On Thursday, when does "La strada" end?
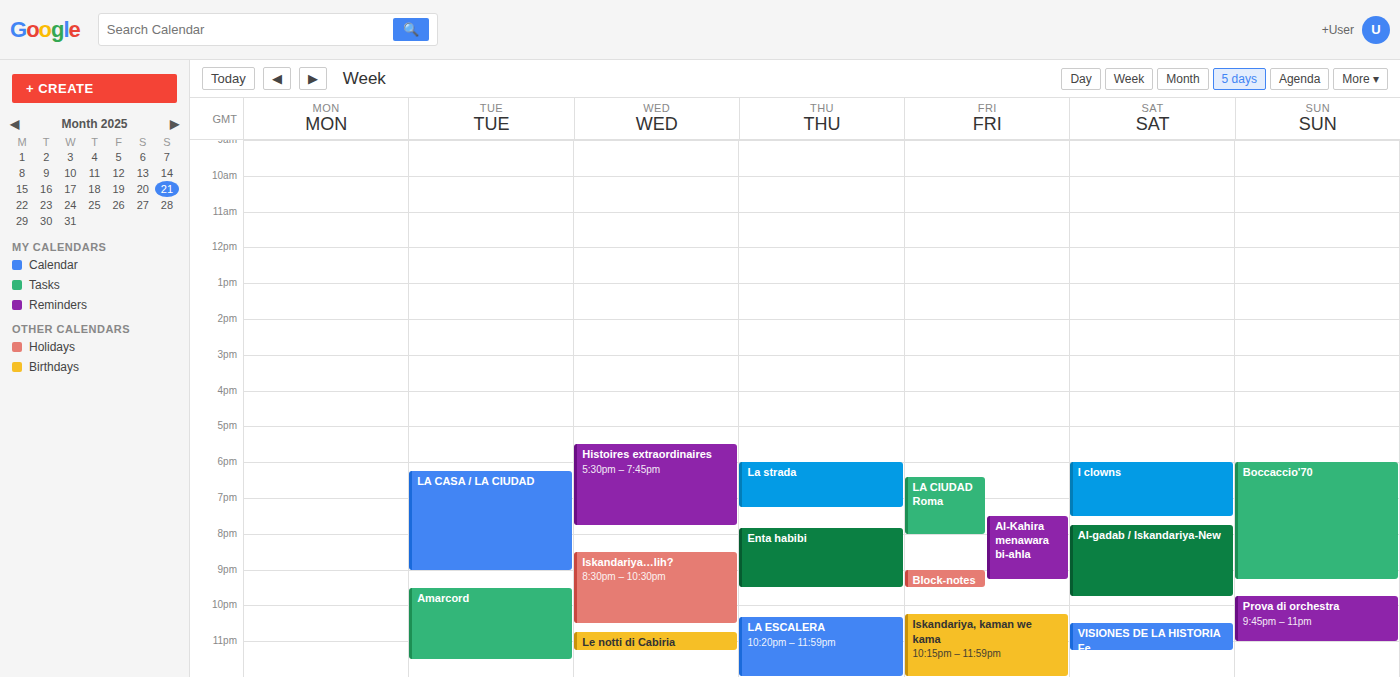
7:15 PM